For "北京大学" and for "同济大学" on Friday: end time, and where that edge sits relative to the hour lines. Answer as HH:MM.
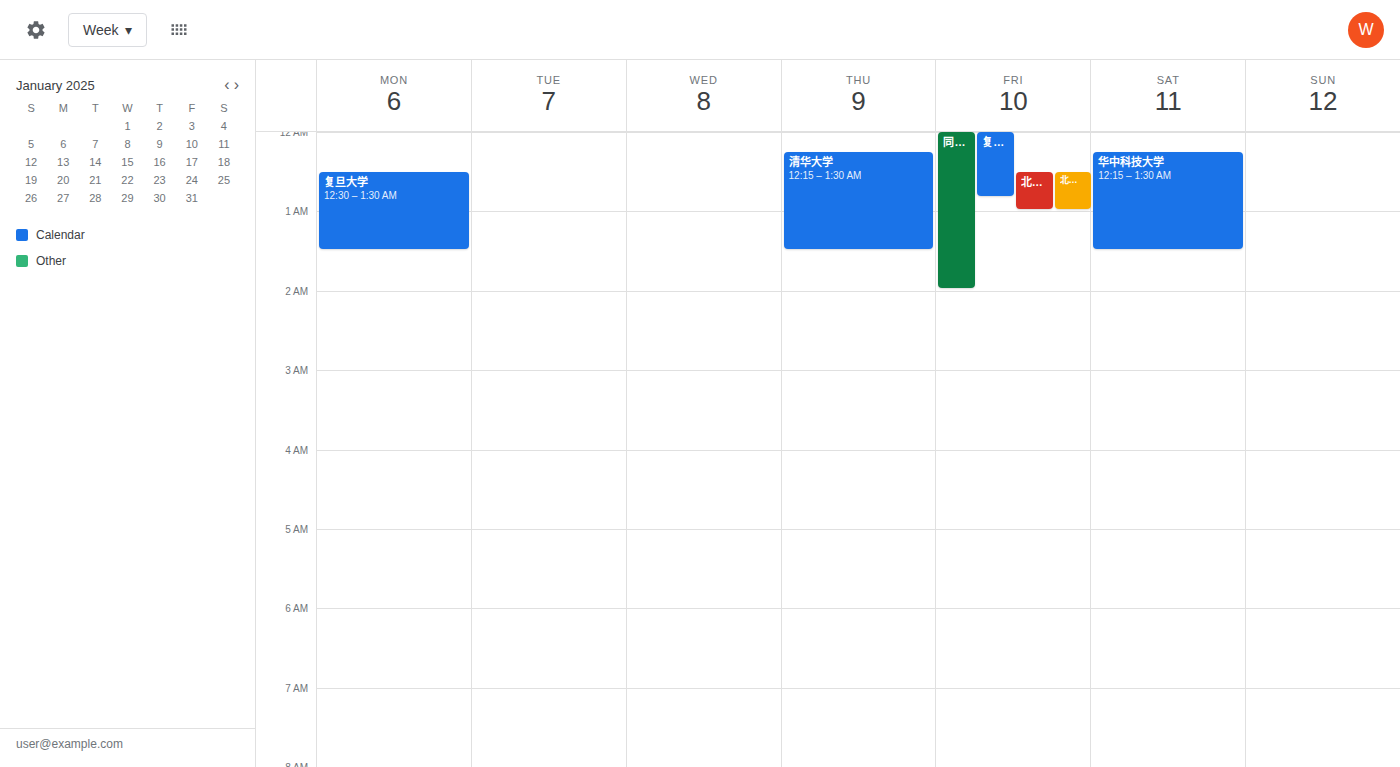
"北京大学": 01:00, exactly on the 01:00 line. "同济大学": 02:00, exactly on the 02:00 line.